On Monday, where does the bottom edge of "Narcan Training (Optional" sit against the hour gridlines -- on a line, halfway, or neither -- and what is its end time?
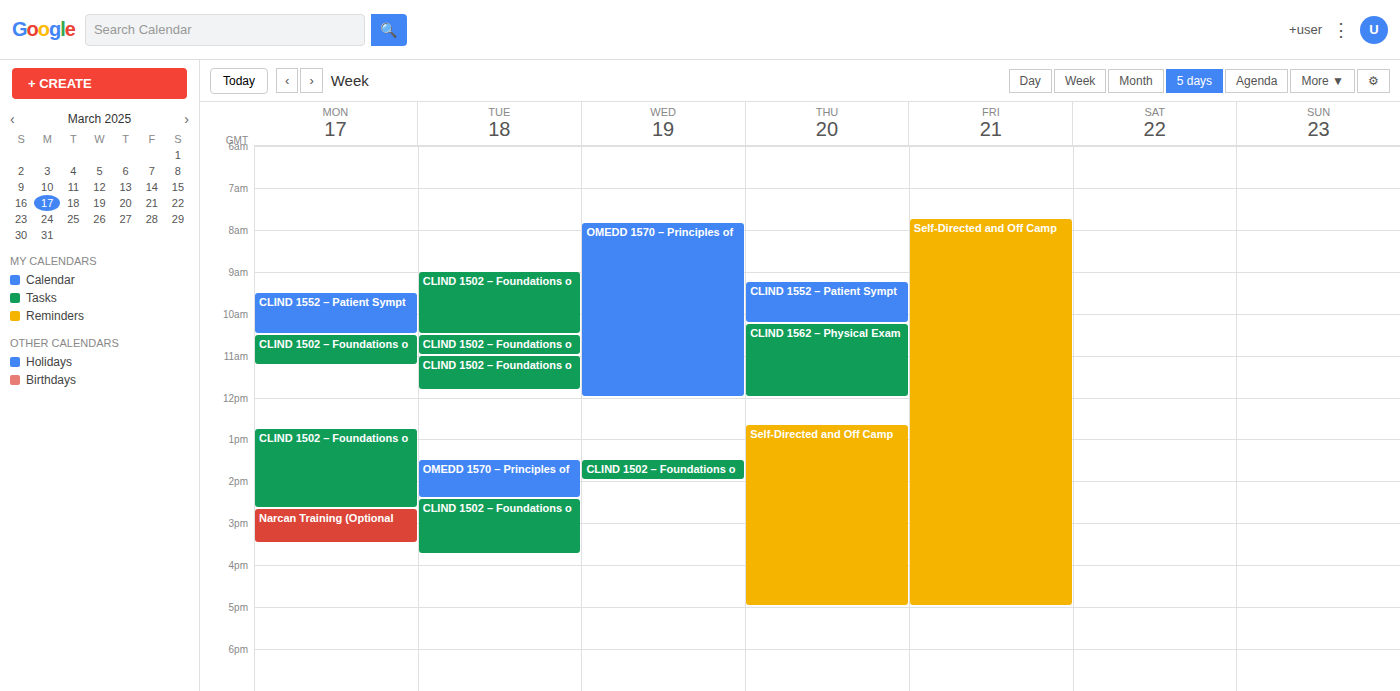
3:30 PM -- halfway between the 3 PM and 4 PM lines.